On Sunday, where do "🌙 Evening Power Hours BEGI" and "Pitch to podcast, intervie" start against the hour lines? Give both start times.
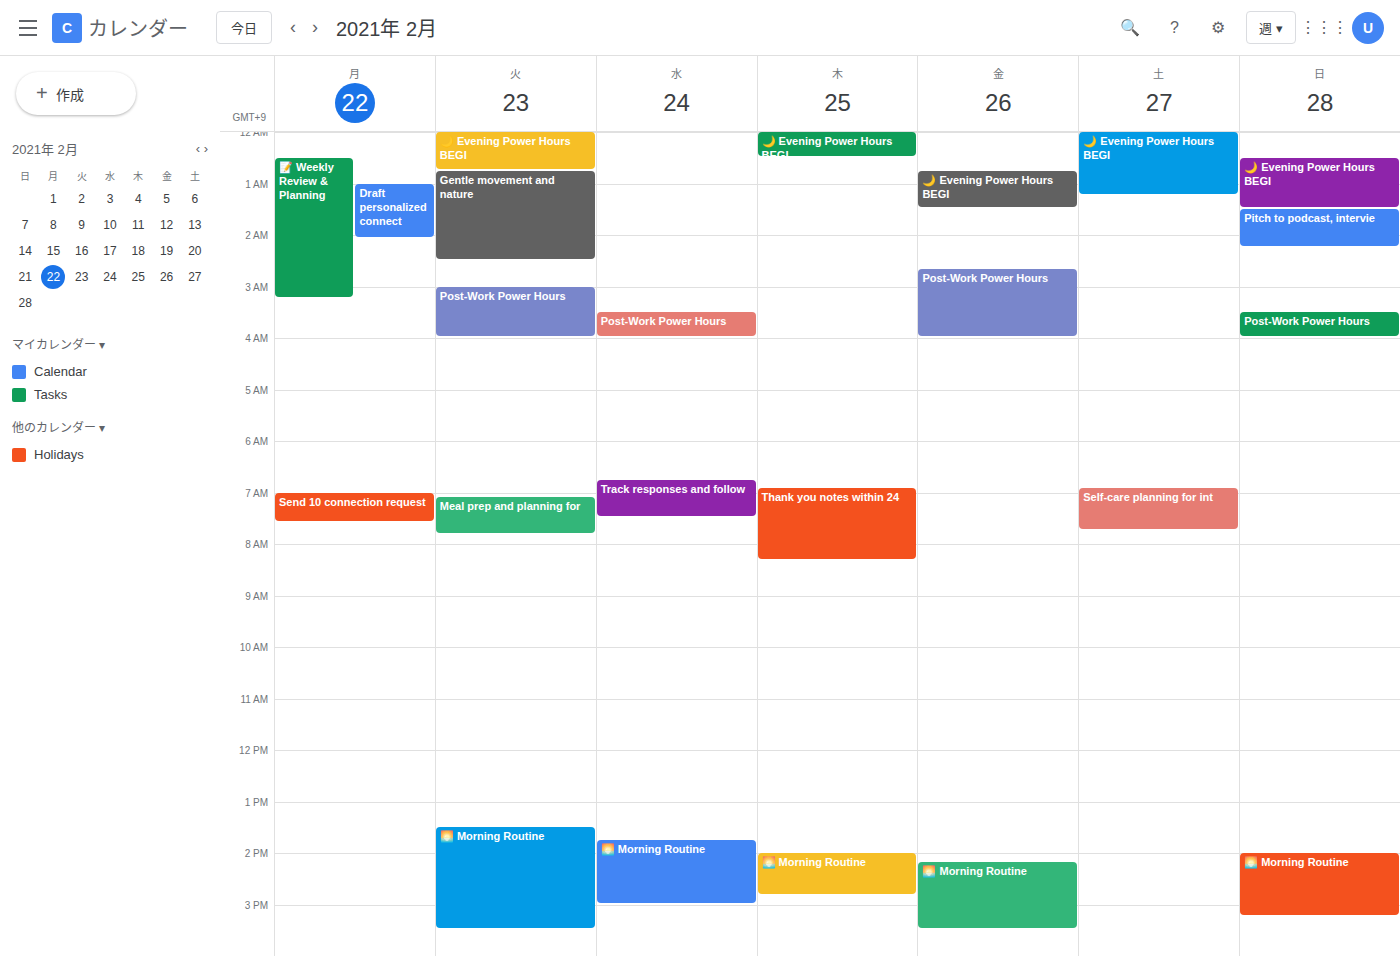
"🌙 Evening Power Hours BEGI": 12:30 AM, halfway between the 12 AM and 1 AM lines. "Pitch to podcast, intervie": 1:30 AM, halfway between the 1 AM and 2 AM lines.